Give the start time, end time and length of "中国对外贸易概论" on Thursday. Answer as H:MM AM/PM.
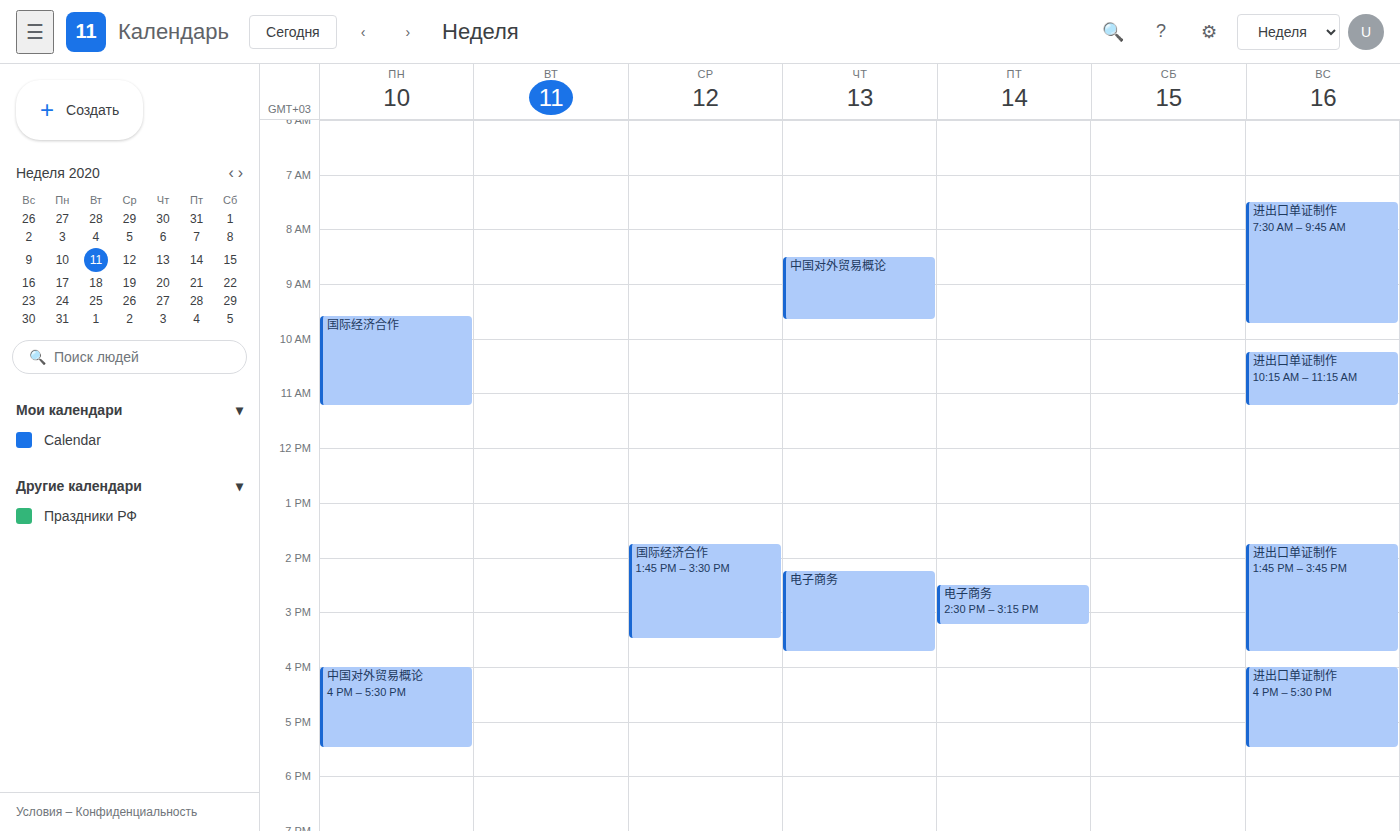
8:30 AM to 9:40 AM, 1 hour 10 minutes